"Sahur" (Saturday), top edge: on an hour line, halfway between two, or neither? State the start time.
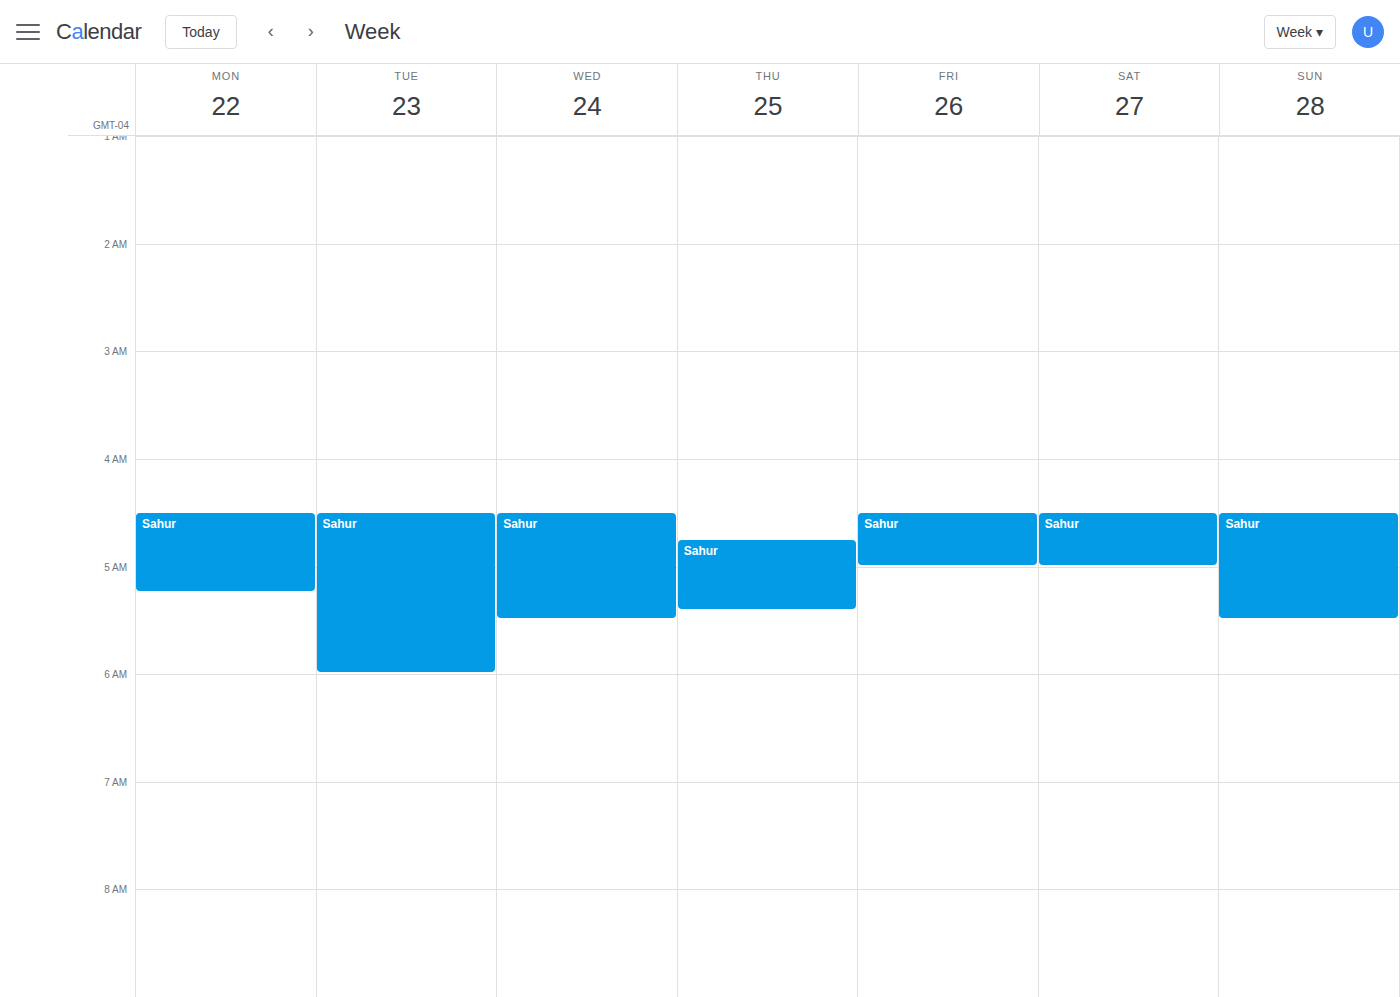
4:30 AM -- halfway between the 4 AM and 5 AM lines.